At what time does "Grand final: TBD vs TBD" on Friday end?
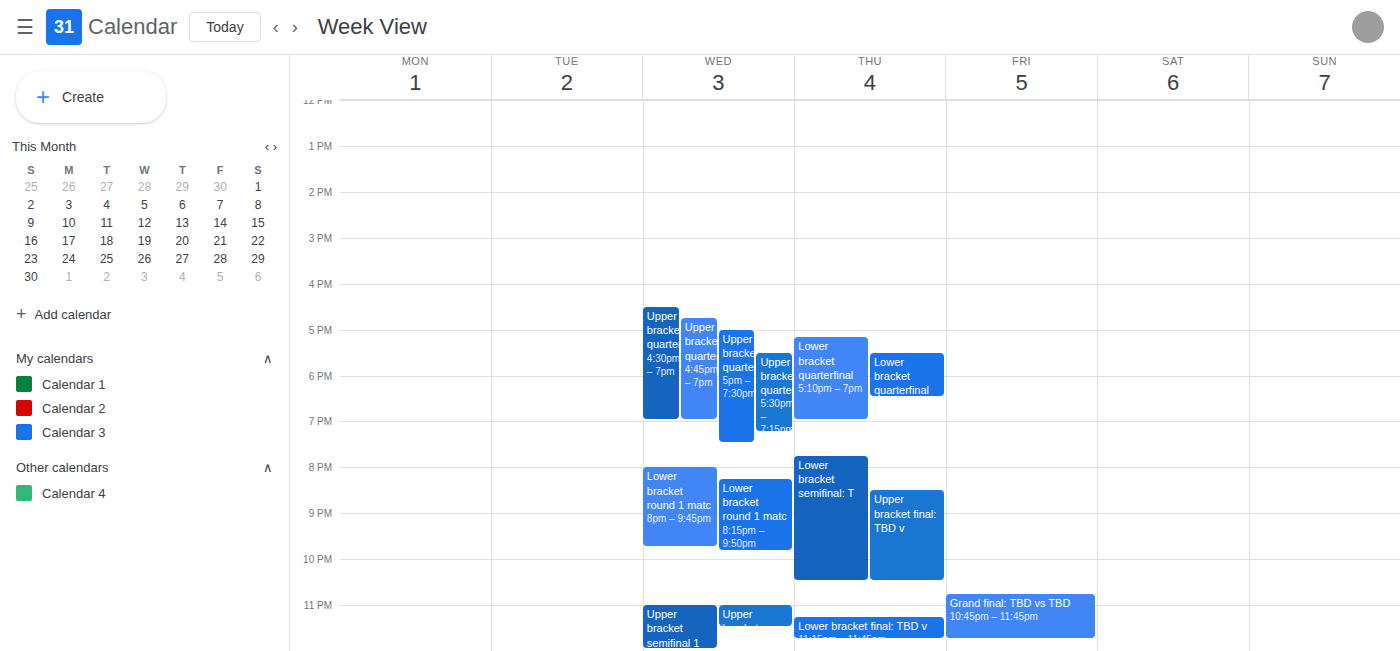
23:45